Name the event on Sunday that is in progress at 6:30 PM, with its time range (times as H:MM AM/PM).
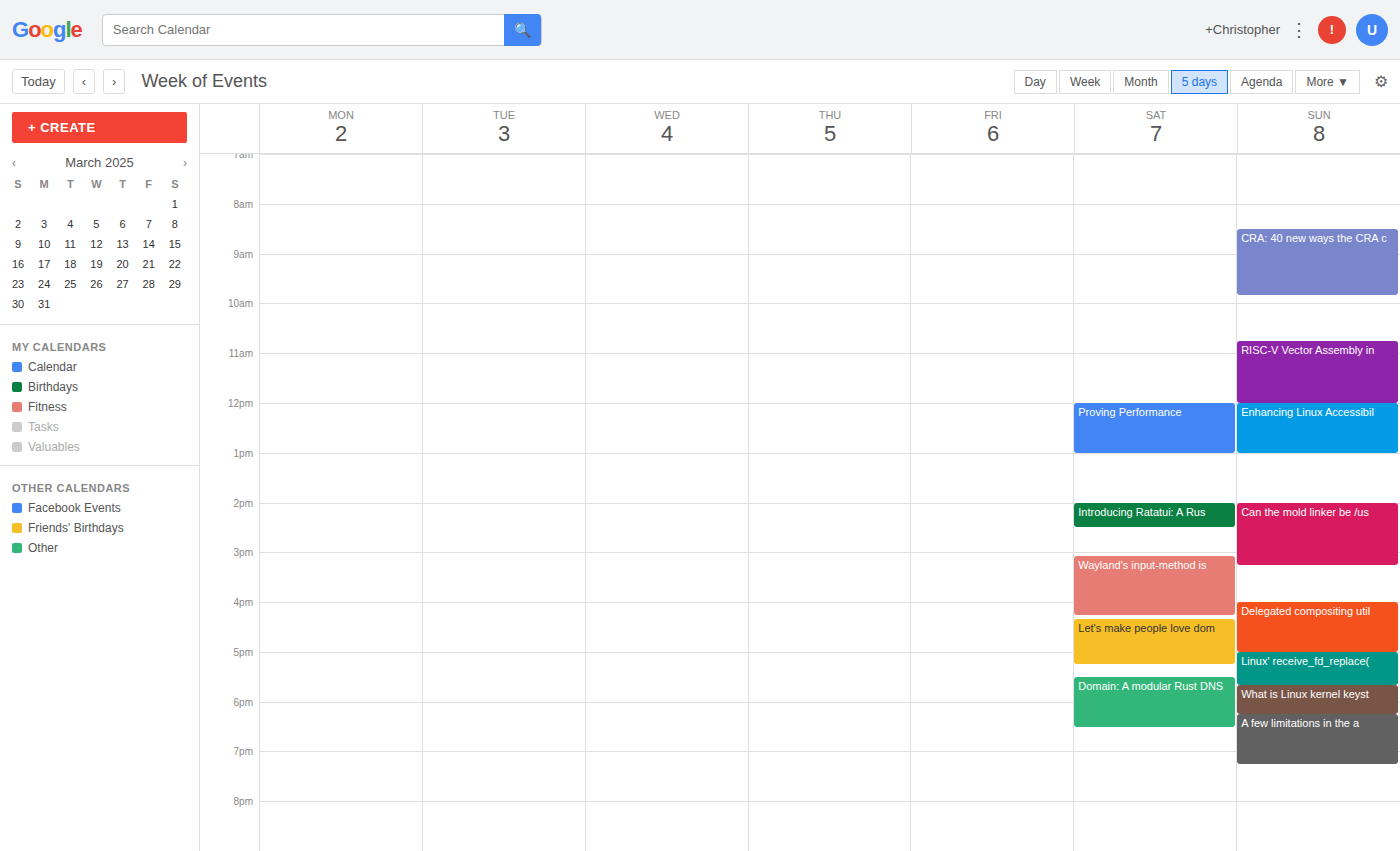
"A few limitations in the a", 6:15 PM to 7:15 PM